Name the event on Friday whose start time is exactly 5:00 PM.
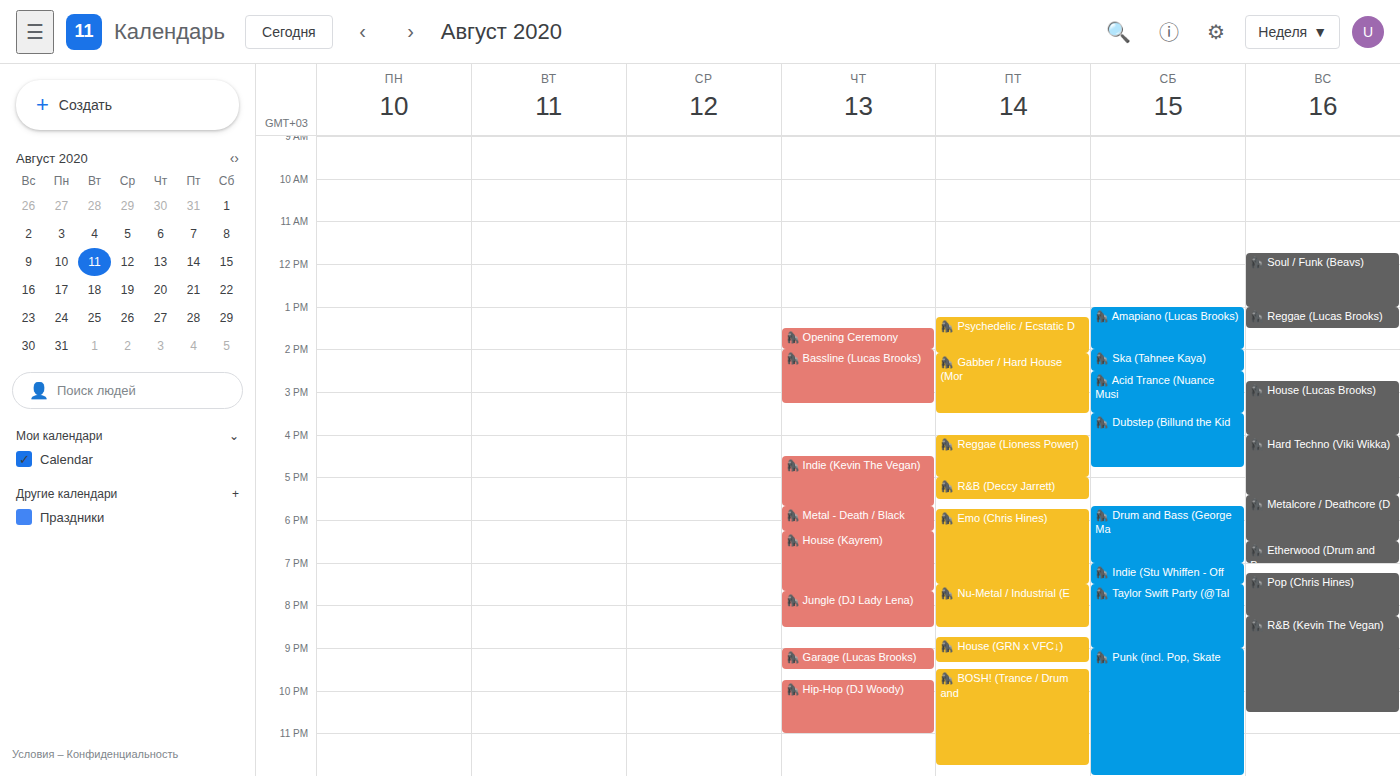
"🦍 R&B (Deccy Jarrett)"